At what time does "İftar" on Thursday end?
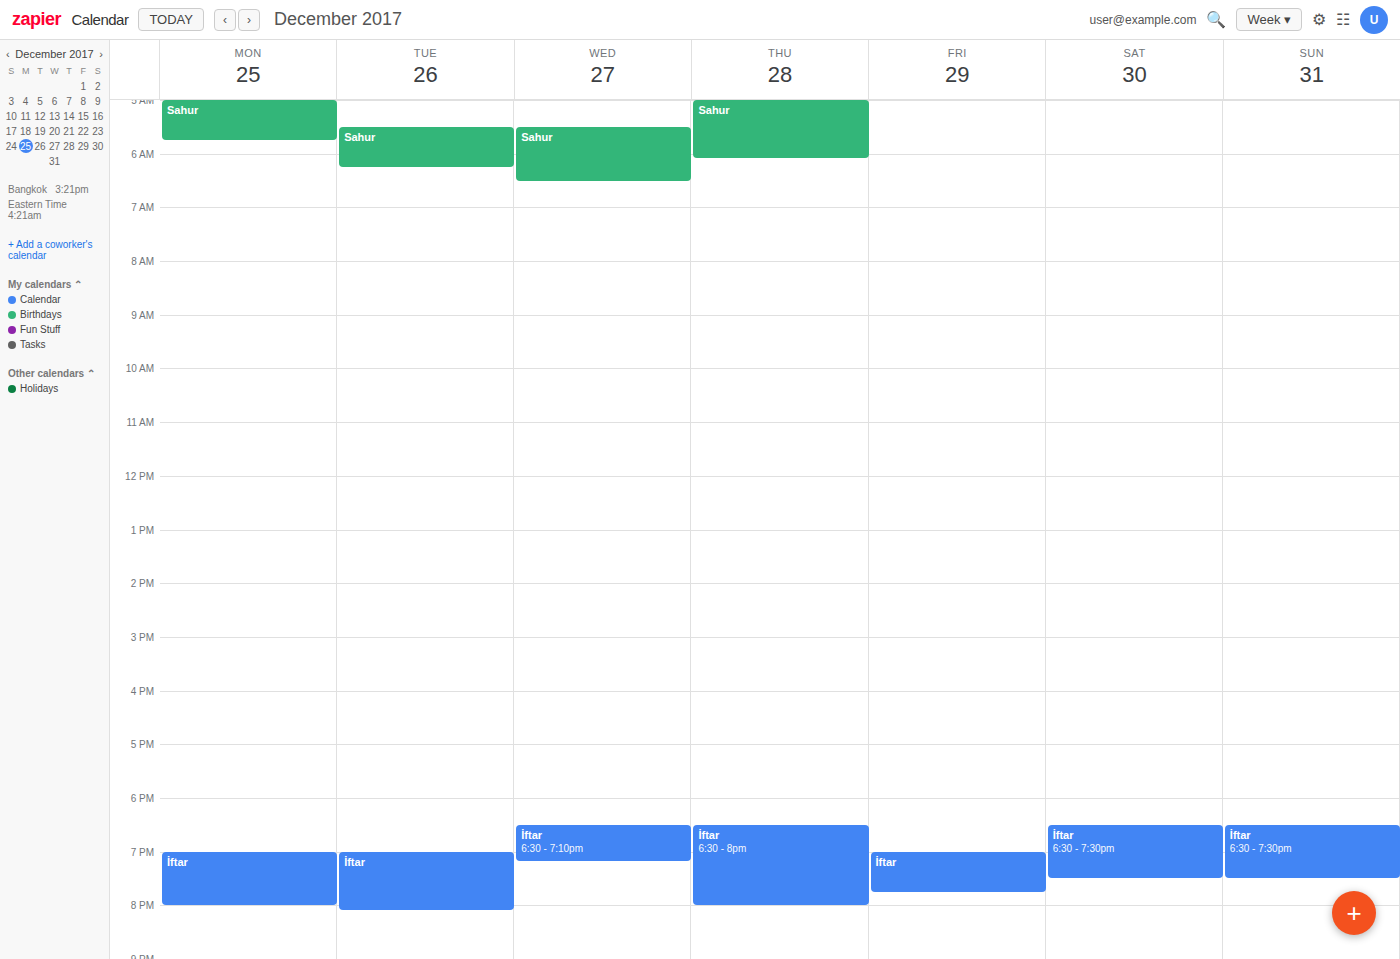
8:00 PM